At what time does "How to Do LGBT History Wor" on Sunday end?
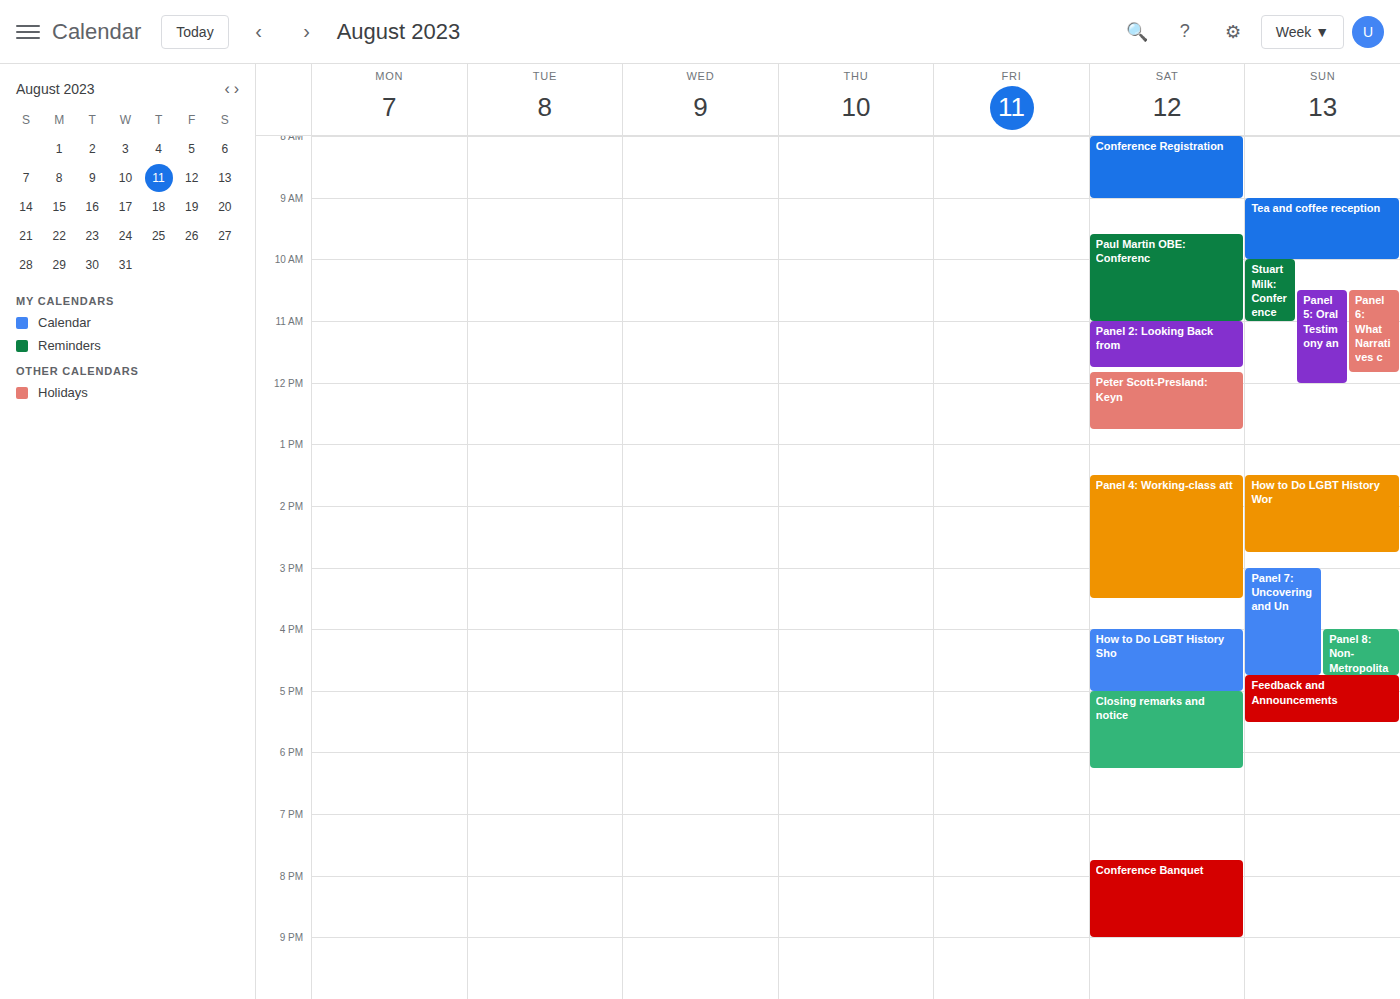
2:45 PM